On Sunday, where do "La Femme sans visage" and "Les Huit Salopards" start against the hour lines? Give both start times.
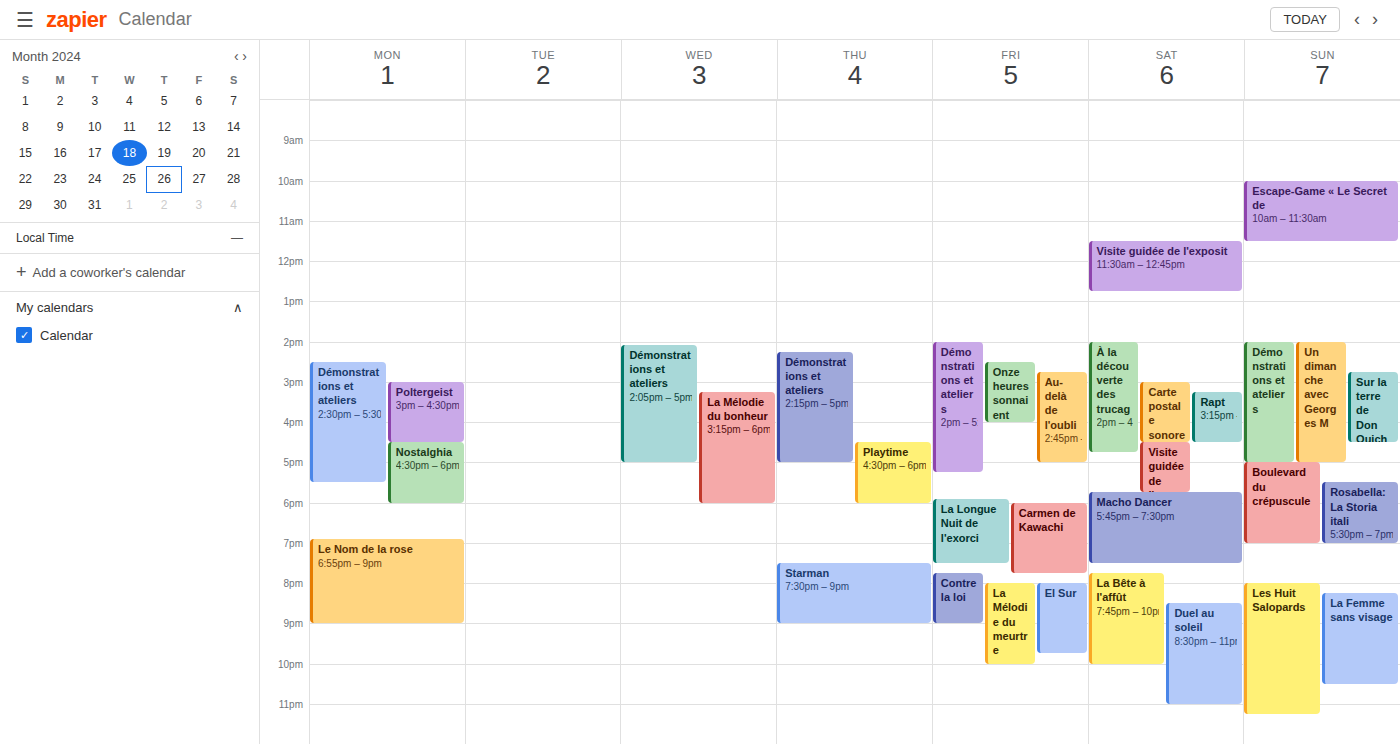
"La Femme sans visage": 8:15 PM, neither: a quarter of the way from the 8 PM line to the 9 PM line. "Les Huit Salopards": 8:00 PM, exactly on the 8 PM line.